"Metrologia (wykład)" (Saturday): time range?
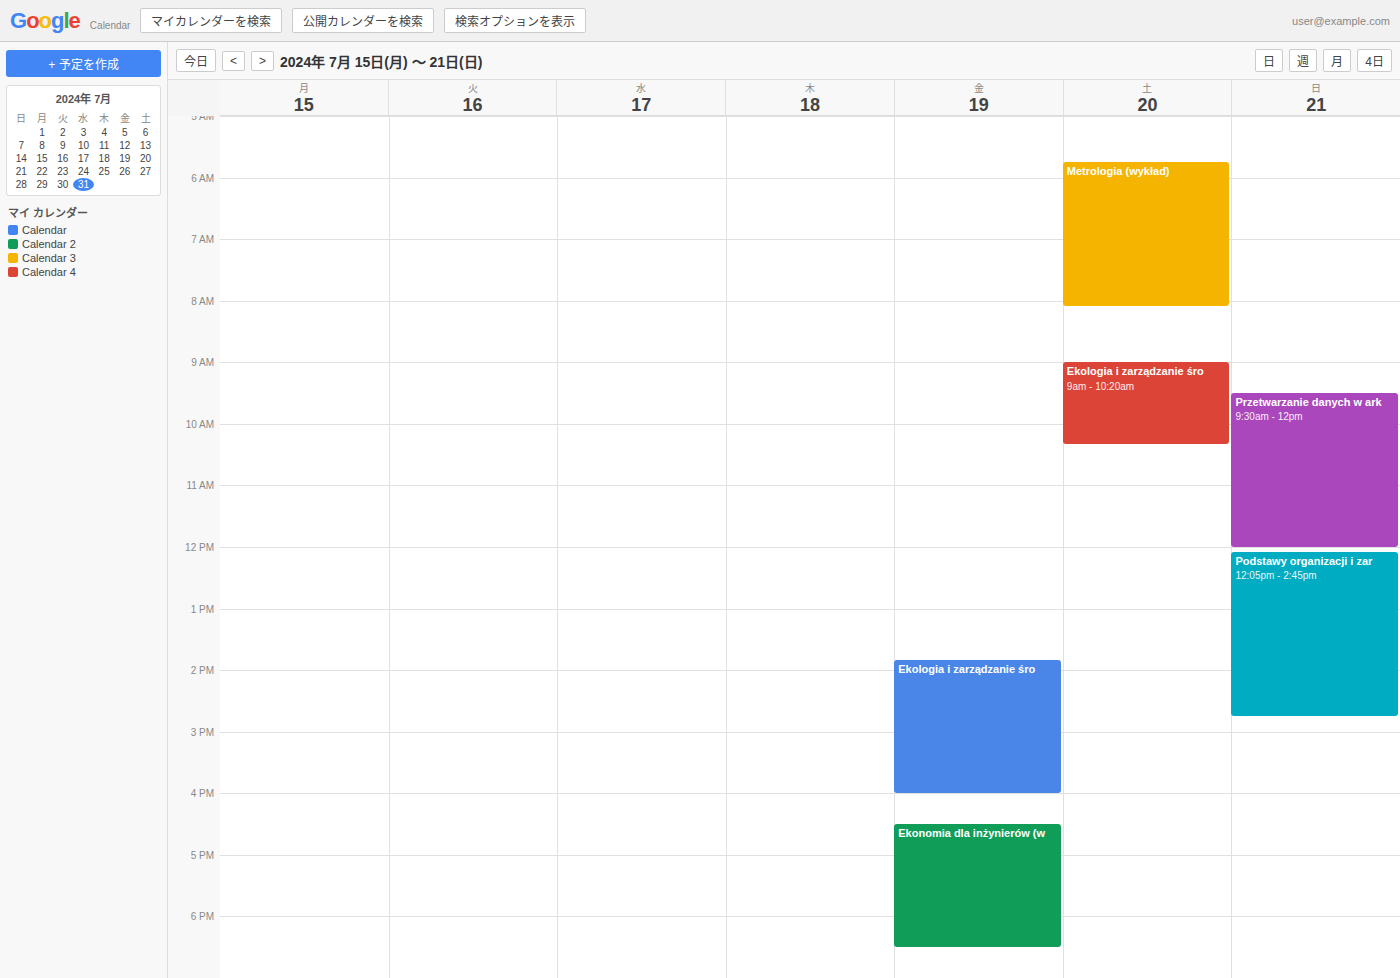
5:45 AM to 8:05 AM